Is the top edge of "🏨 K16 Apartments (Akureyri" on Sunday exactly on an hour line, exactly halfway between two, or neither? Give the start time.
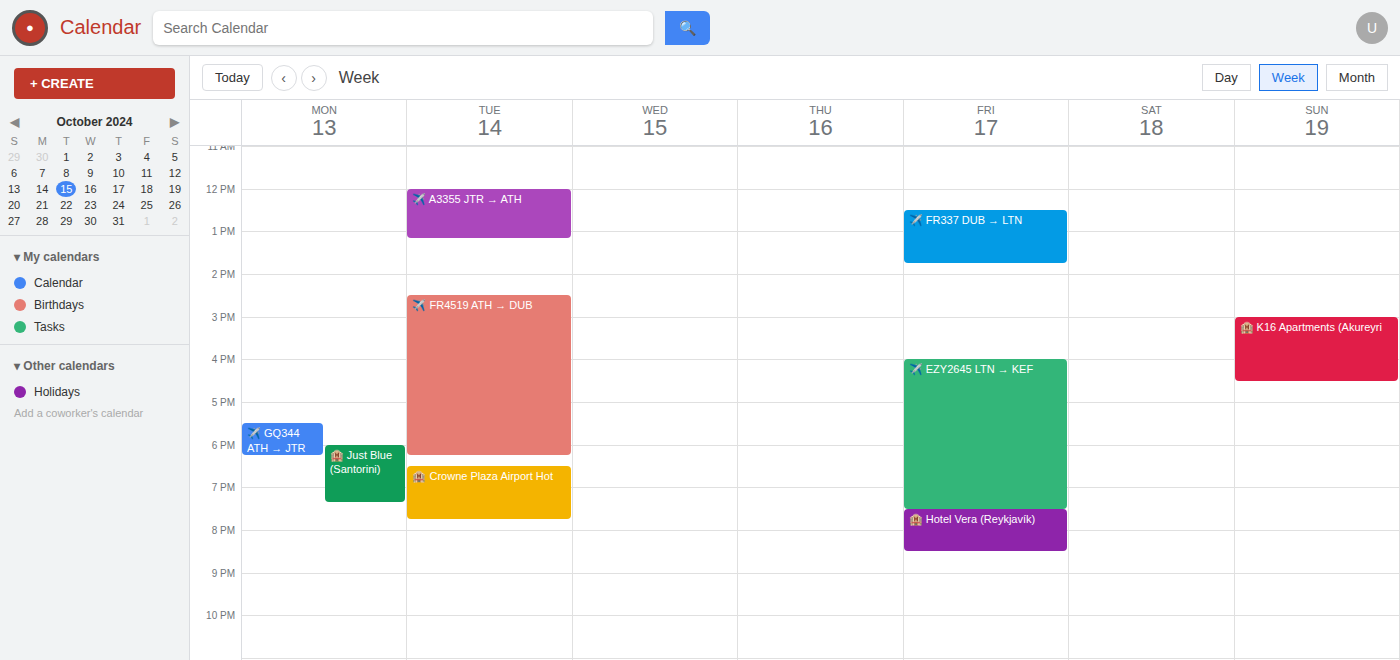
3:00 PM -- exactly on the 3 PM line.